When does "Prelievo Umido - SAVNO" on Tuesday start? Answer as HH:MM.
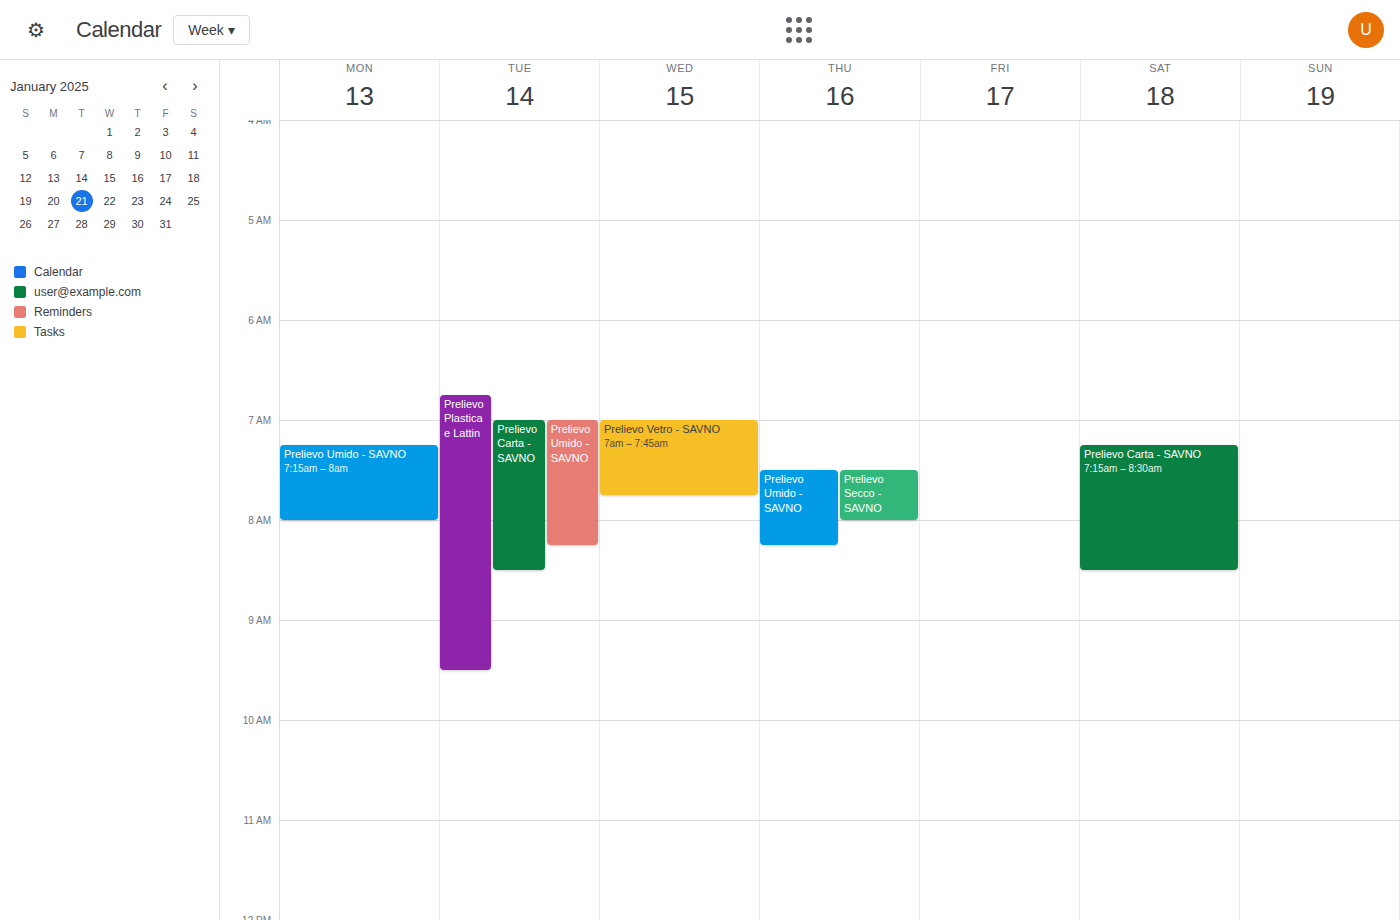
07:00